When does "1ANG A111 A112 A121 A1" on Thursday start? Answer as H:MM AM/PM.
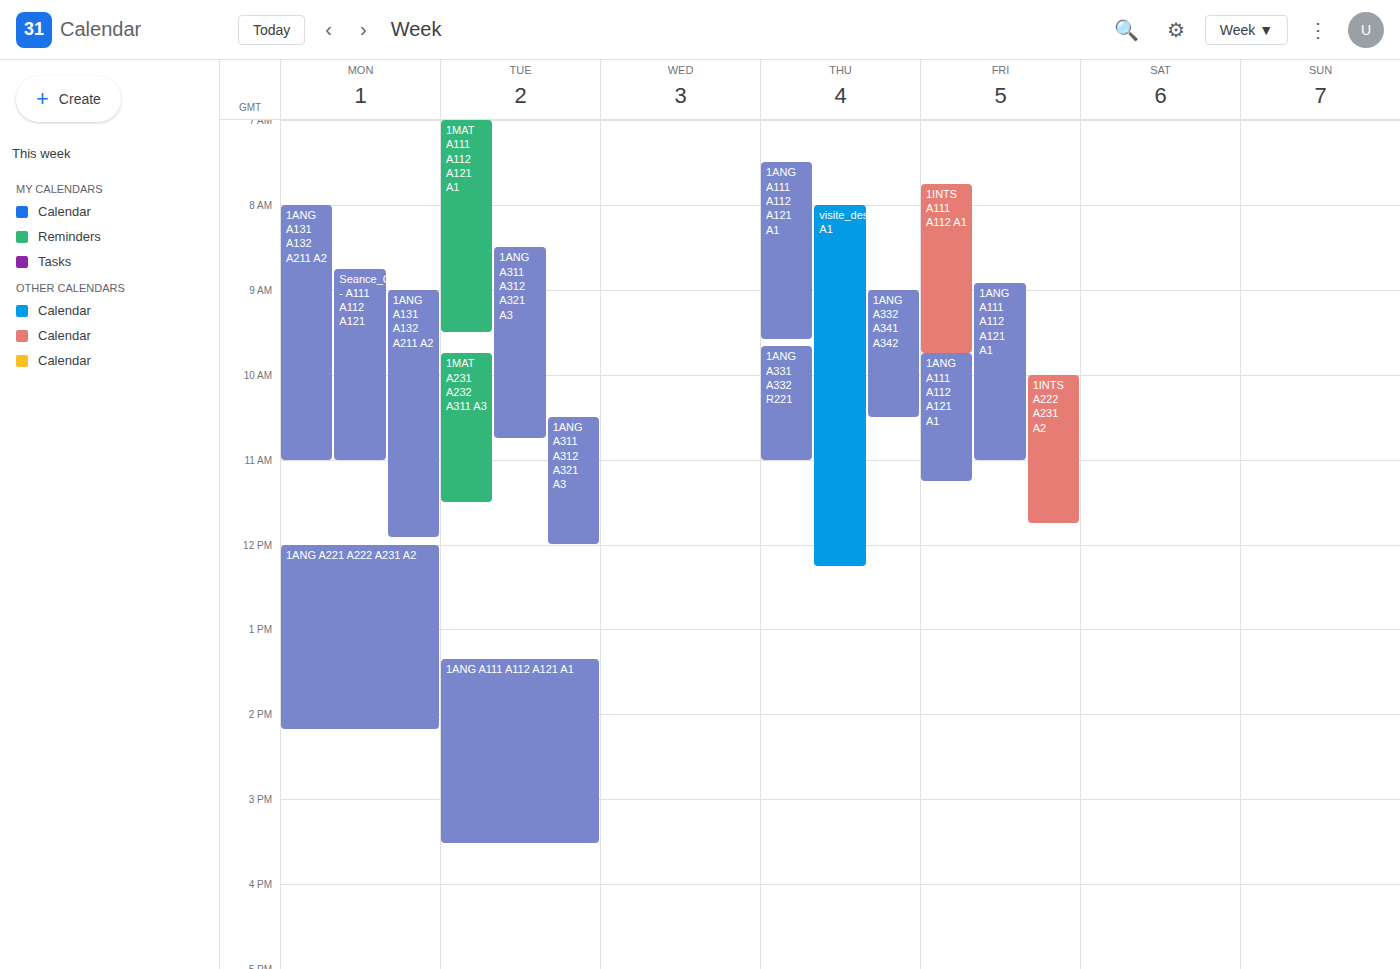
7:30 AM